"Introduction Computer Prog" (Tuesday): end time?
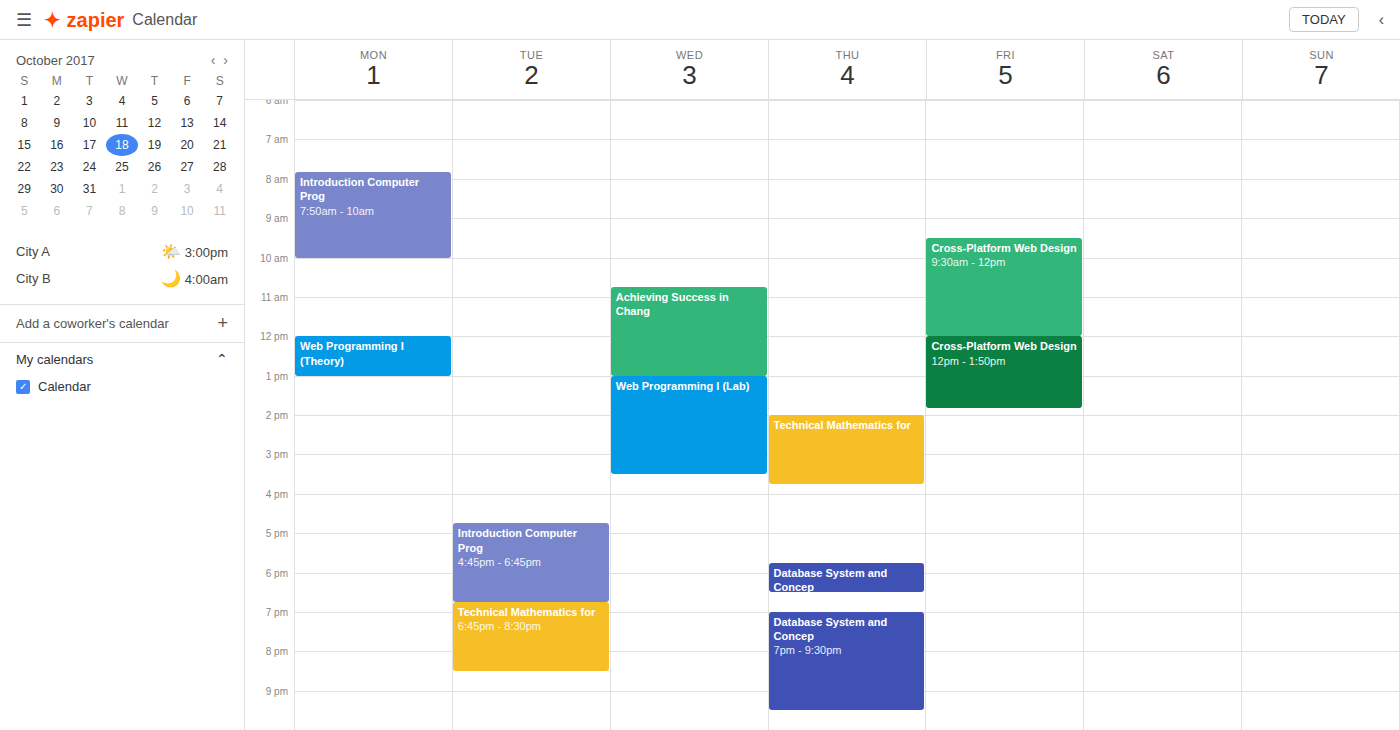
6:45 PM